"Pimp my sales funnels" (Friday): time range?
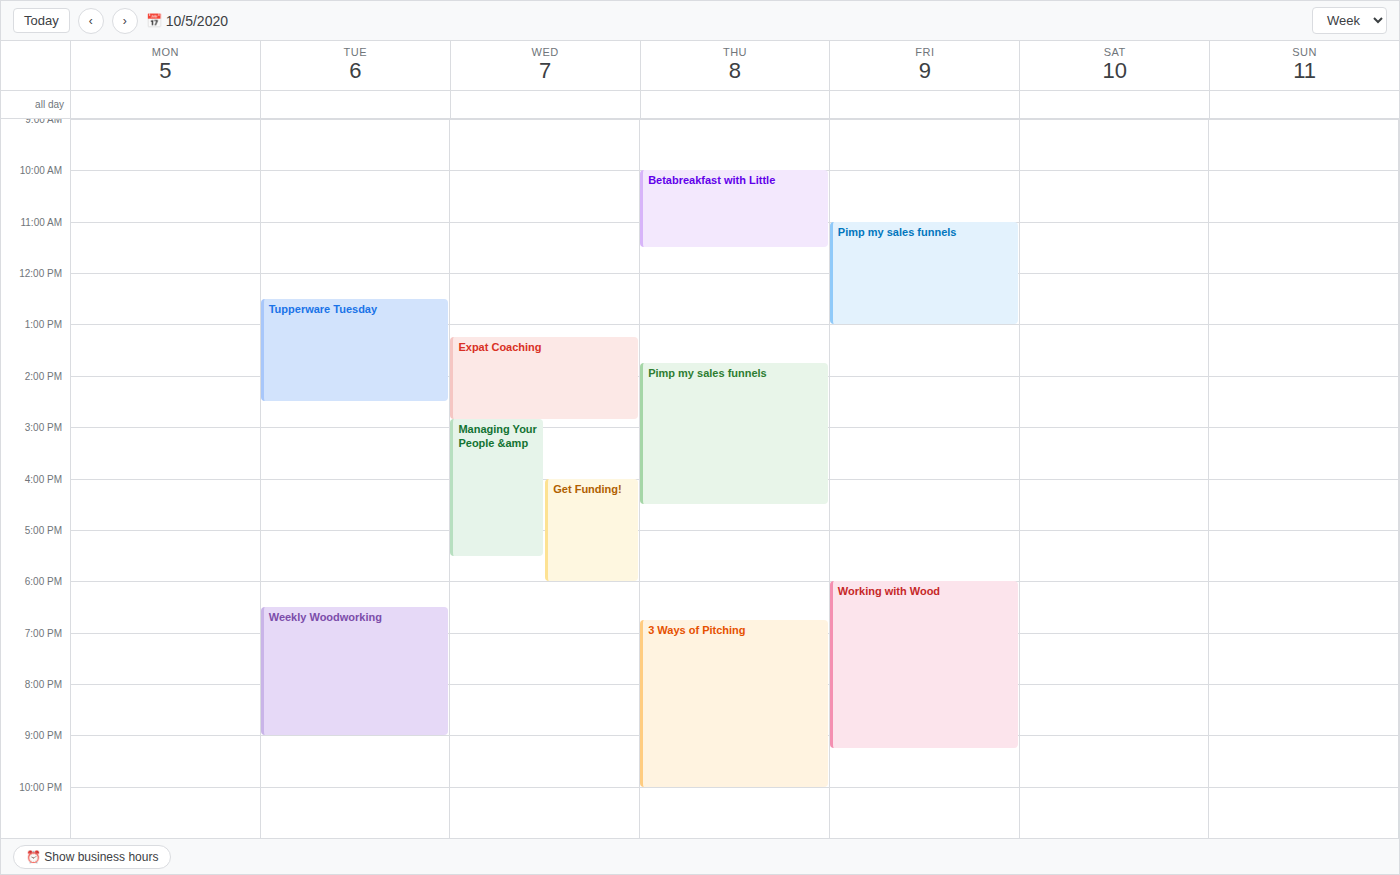
11:00 AM to 1:00 PM